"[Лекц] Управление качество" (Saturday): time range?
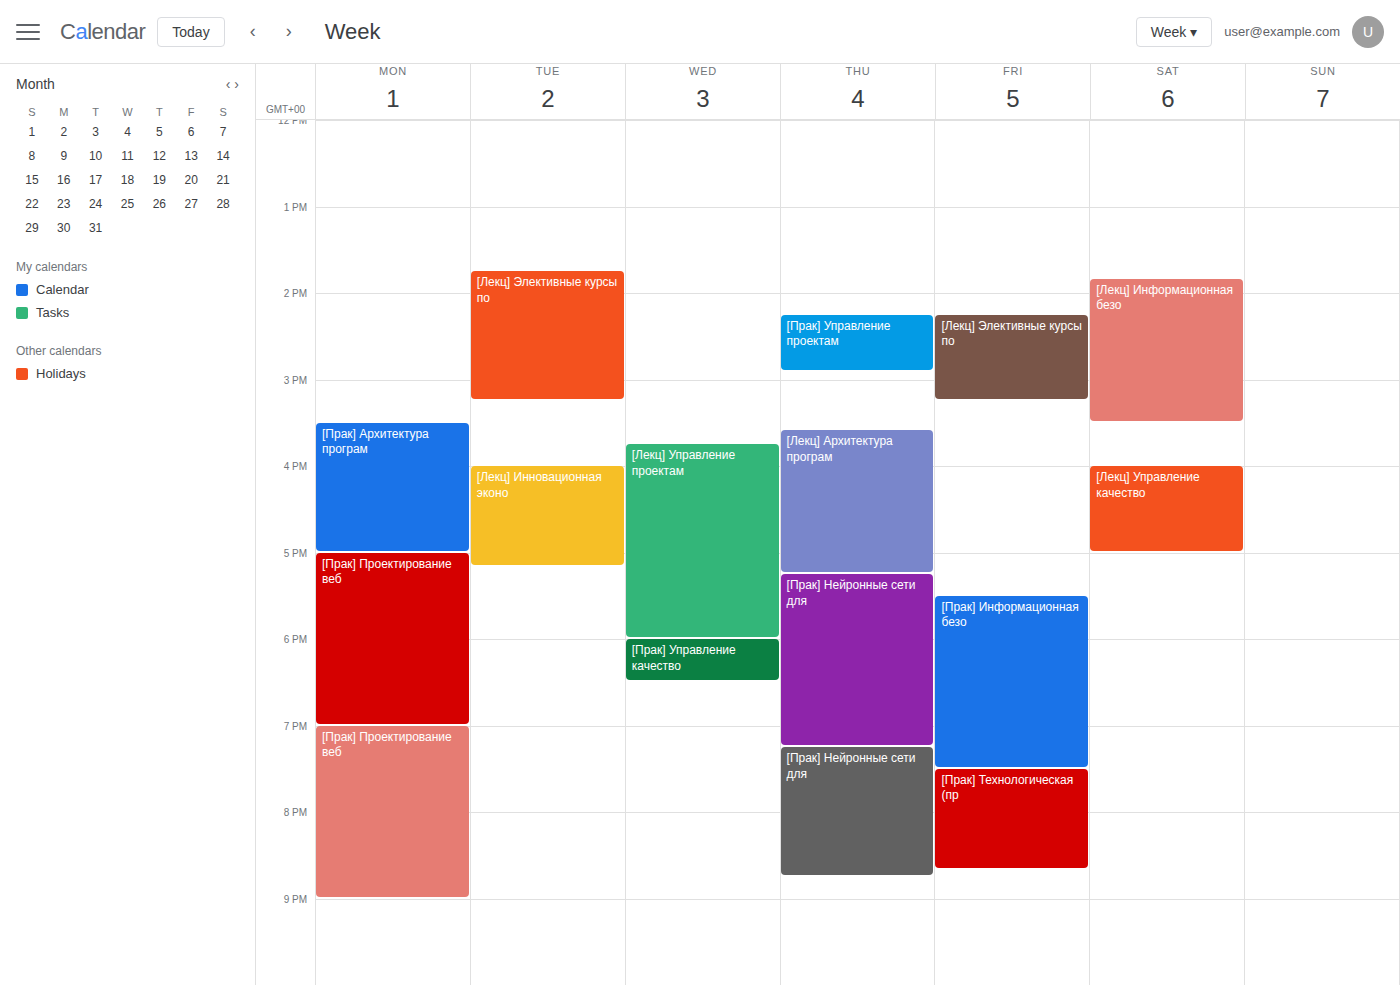
4:00 PM to 5:00 PM